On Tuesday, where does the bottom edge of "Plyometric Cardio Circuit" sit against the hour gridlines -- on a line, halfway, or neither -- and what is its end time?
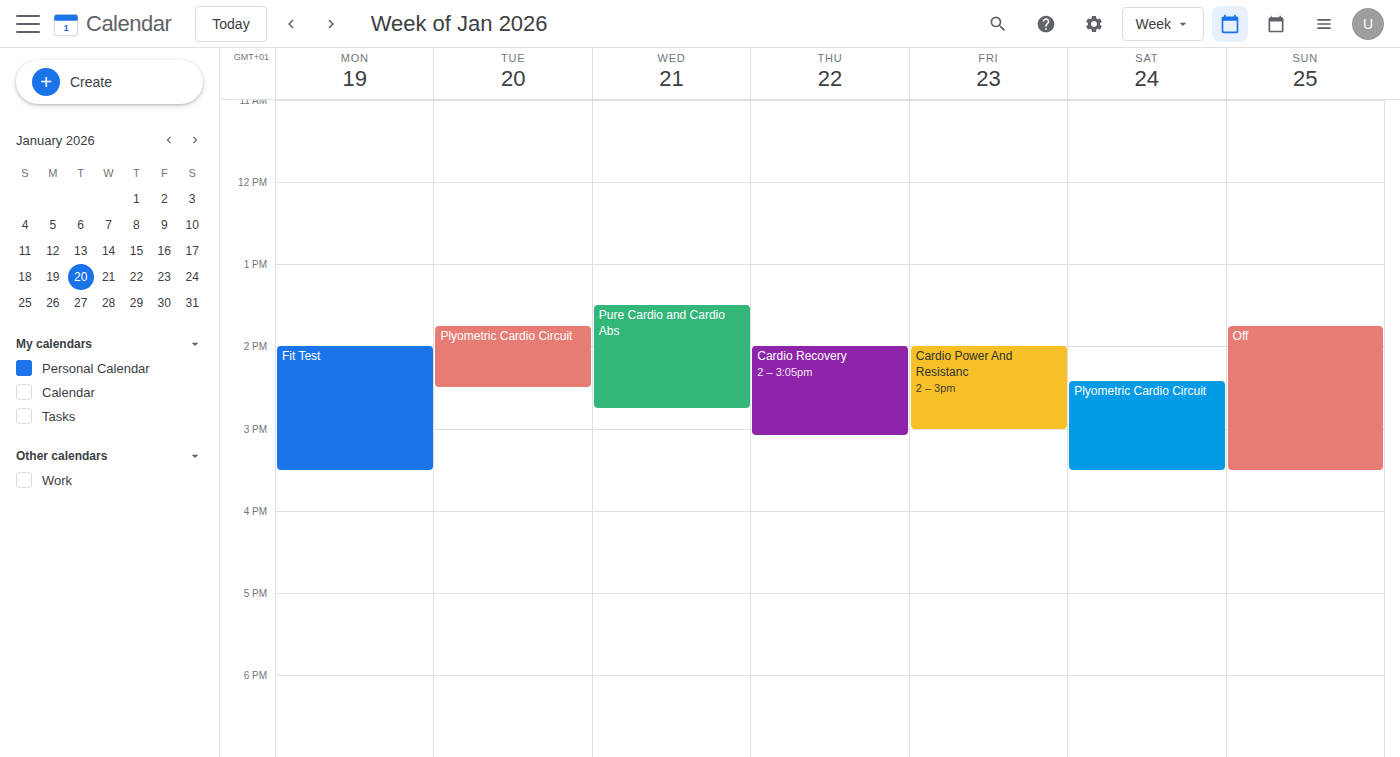
2:30 PM -- halfway between the 2 PM and 3 PM lines.